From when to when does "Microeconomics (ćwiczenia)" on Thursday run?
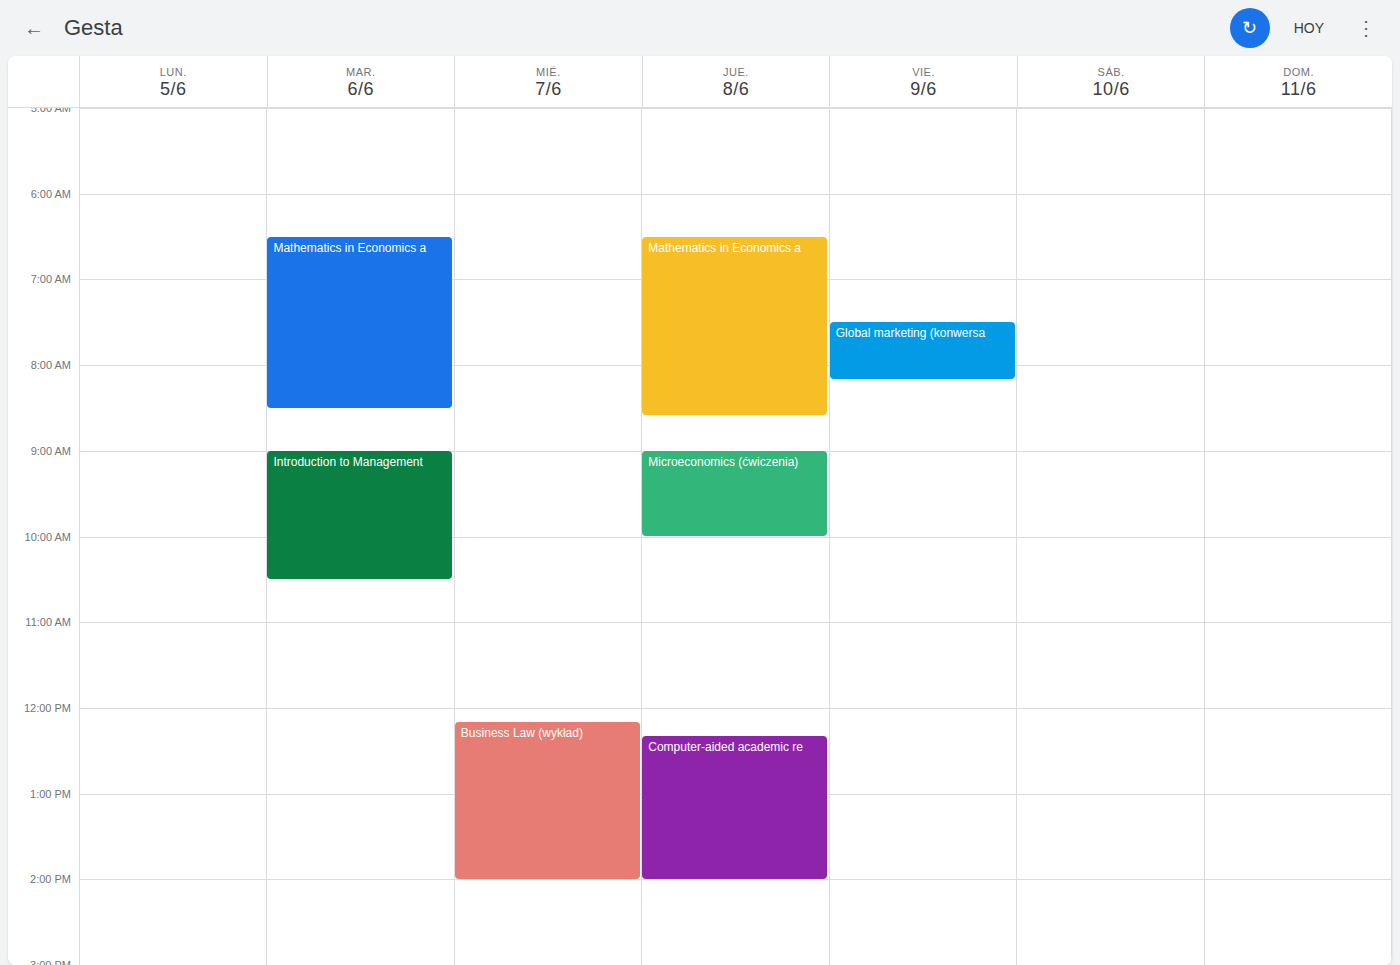
9:00 AM to 10:00 AM